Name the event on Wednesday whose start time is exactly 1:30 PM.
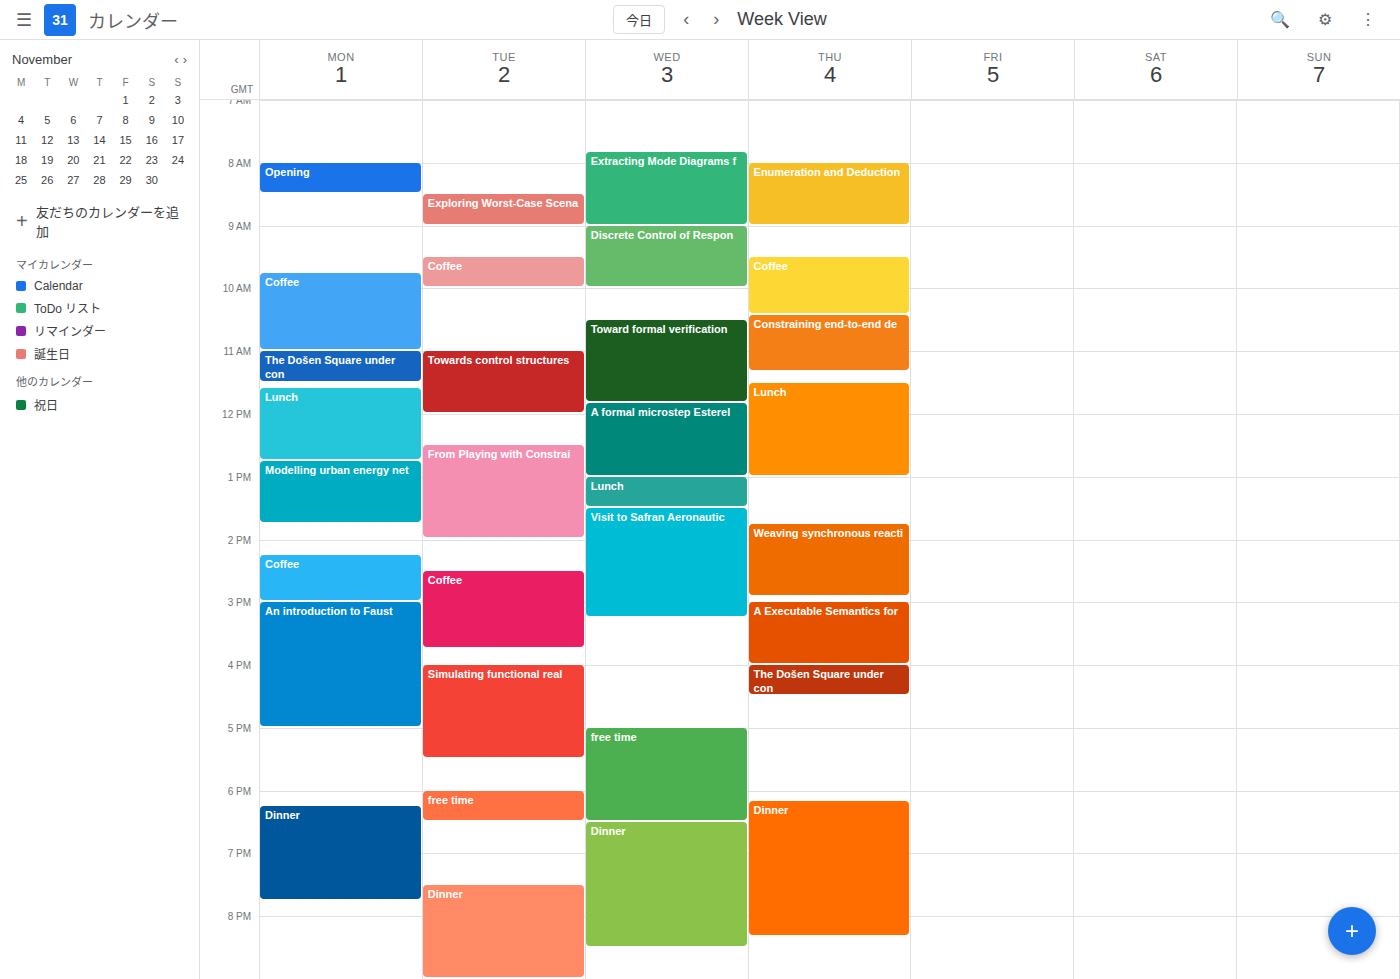
"Visit to Safran Aeronautic"